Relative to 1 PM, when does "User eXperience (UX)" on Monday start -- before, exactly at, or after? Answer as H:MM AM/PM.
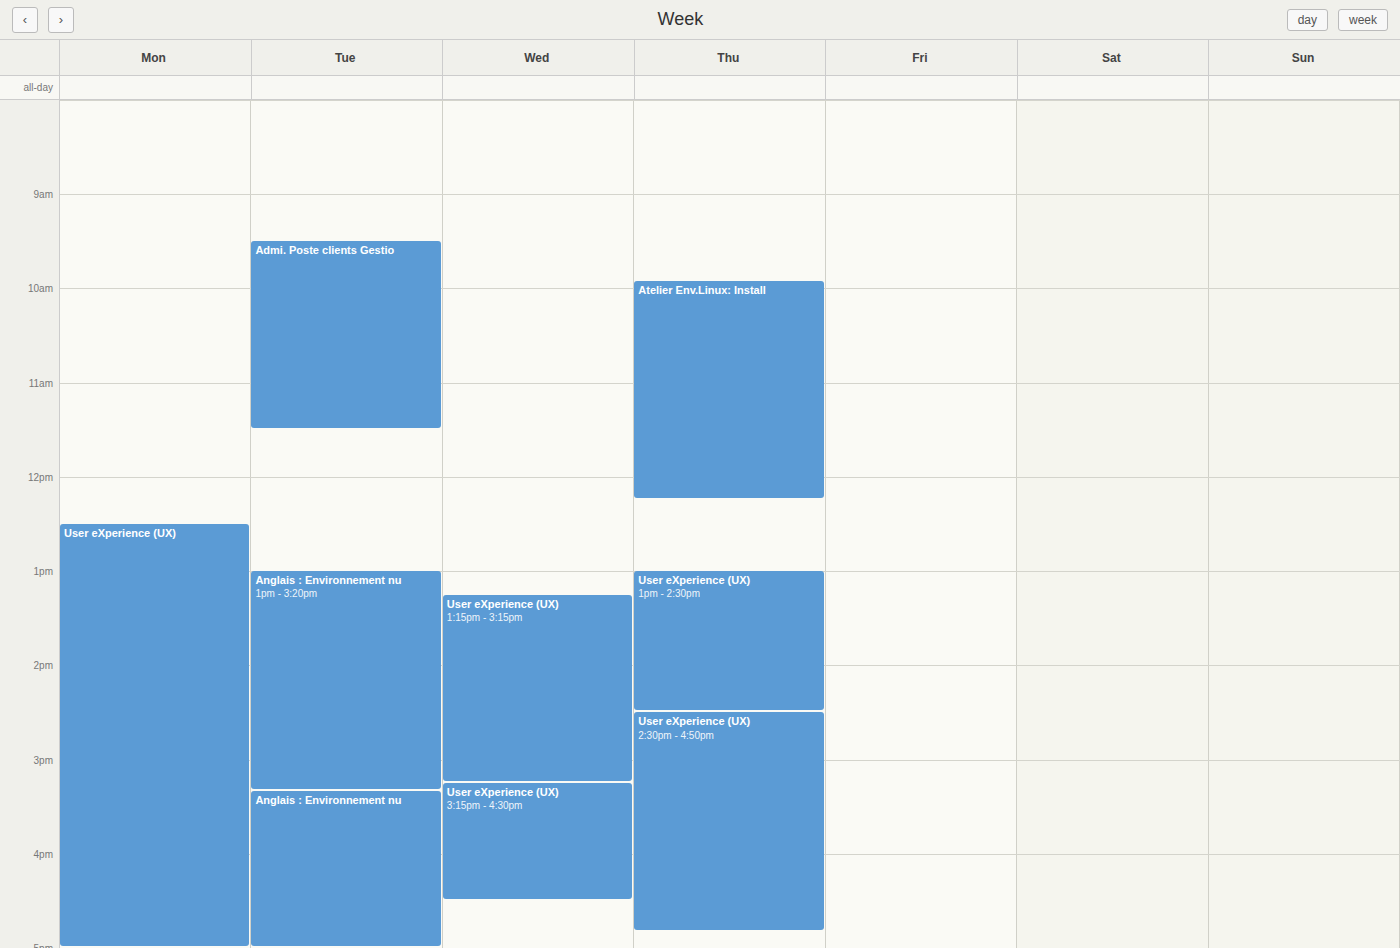
12:30 PM -- before 1 PM, 30 minutes above the 1 PM line.